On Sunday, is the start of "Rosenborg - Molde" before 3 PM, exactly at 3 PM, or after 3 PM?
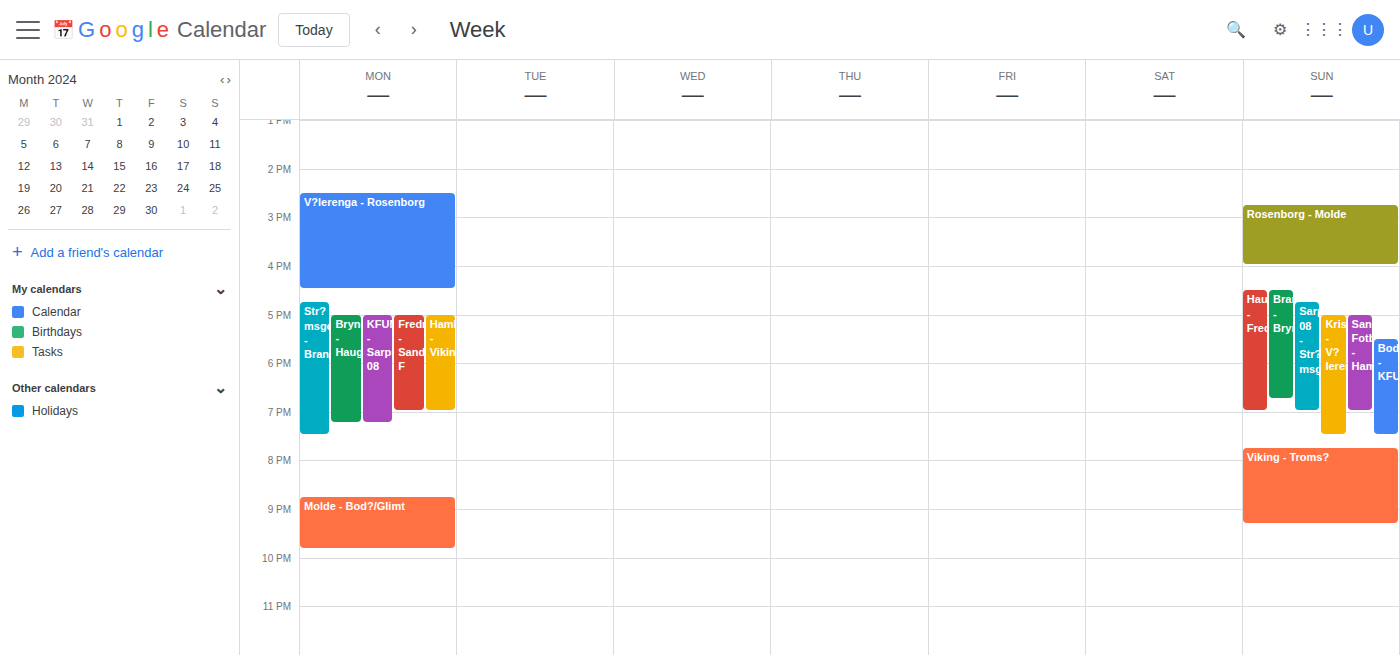
2:45 PM -- before 3 PM, 15 minutes above the 3 PM line.